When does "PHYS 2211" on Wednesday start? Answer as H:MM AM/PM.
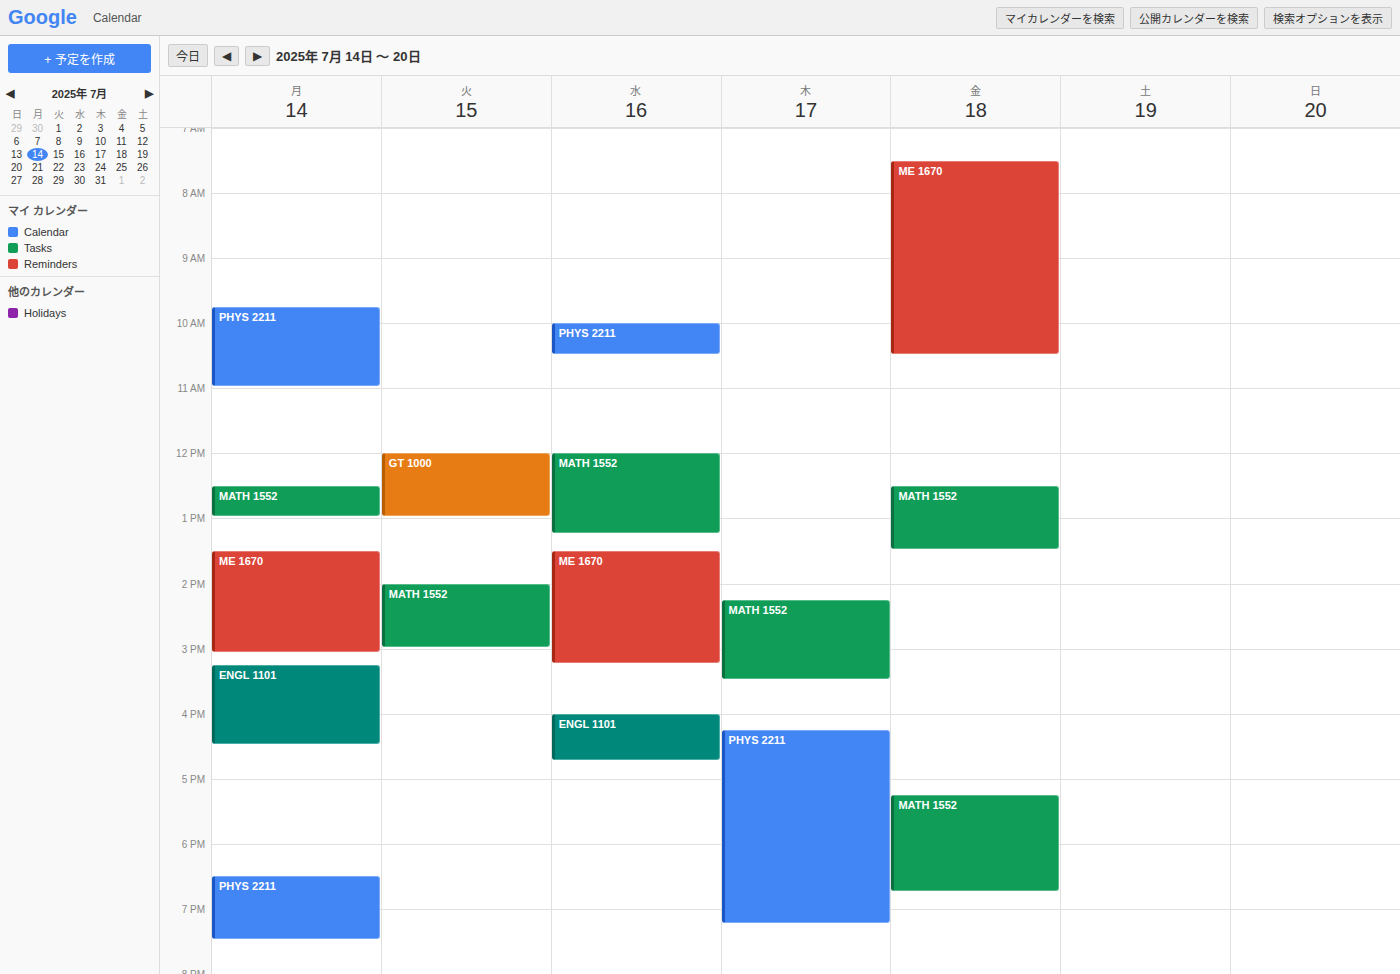
10:00 AM